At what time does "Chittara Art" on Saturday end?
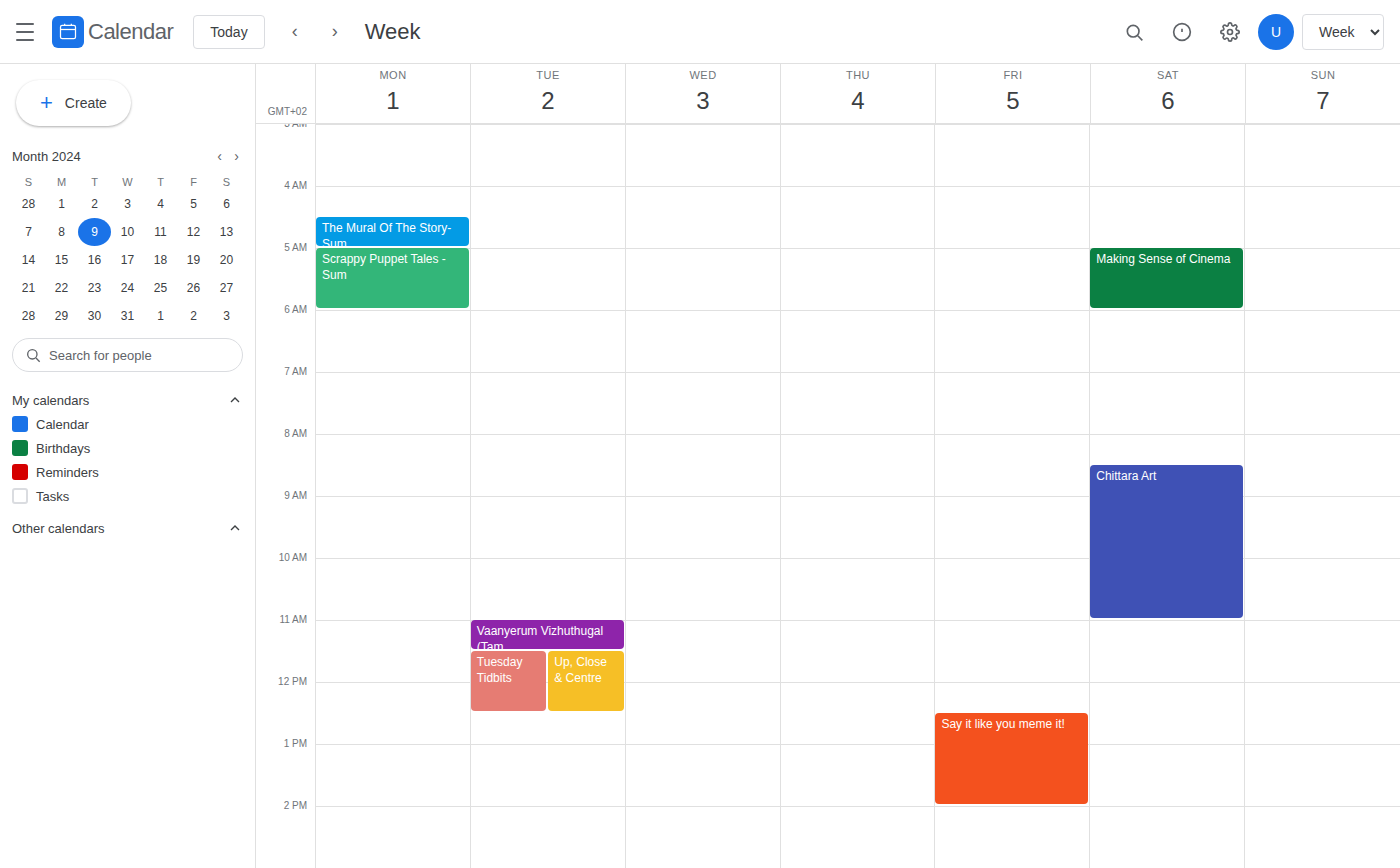
11:00